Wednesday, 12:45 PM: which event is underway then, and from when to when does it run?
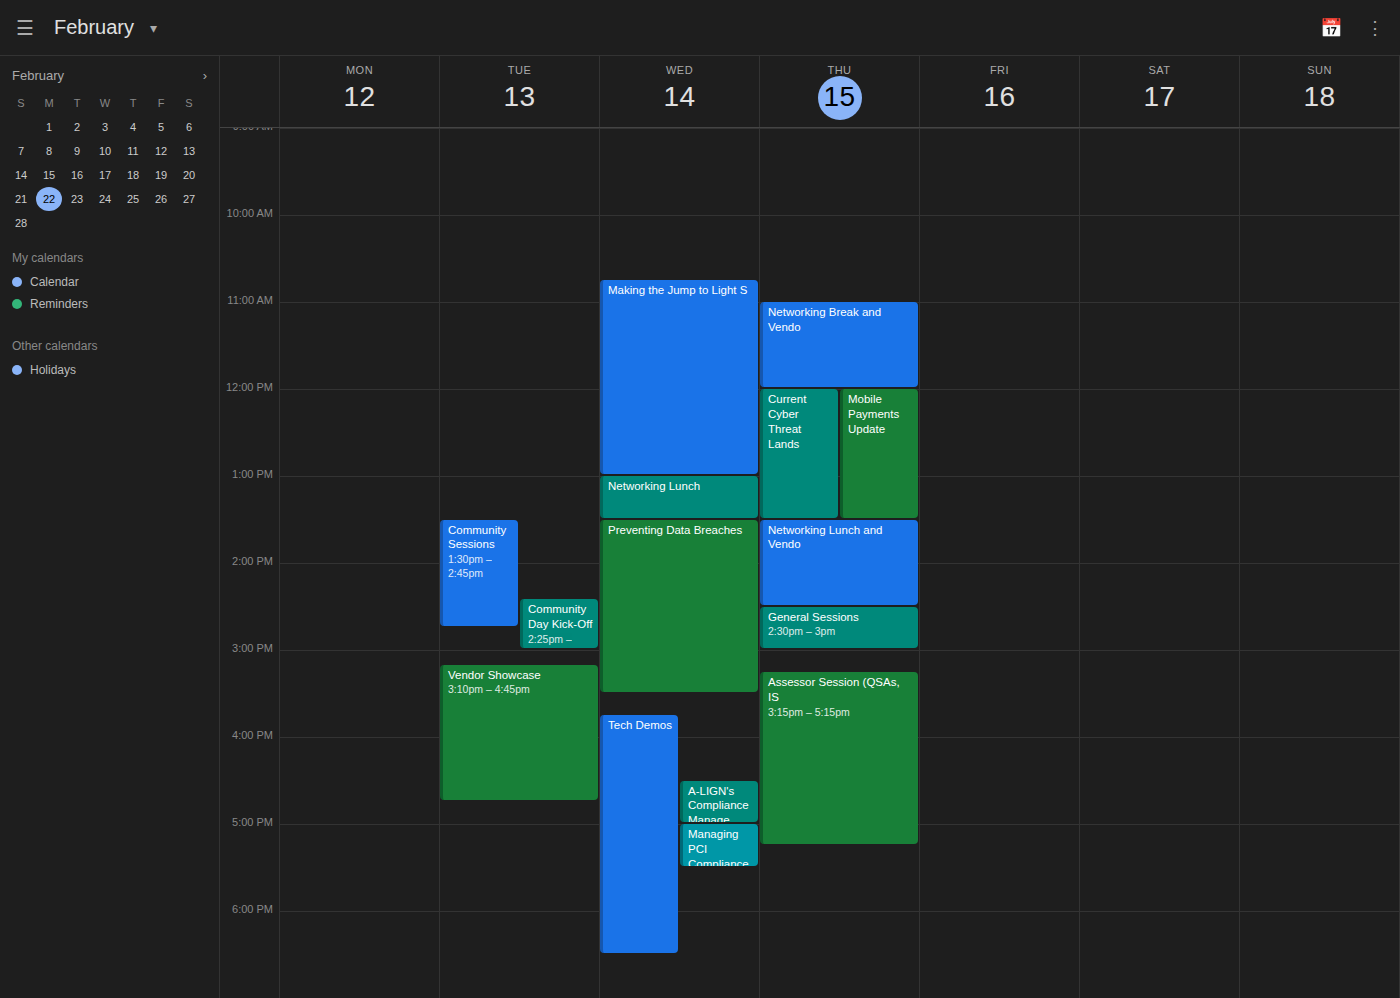
"Making the Jump to Light S", 10:45 AM to 1:00 PM